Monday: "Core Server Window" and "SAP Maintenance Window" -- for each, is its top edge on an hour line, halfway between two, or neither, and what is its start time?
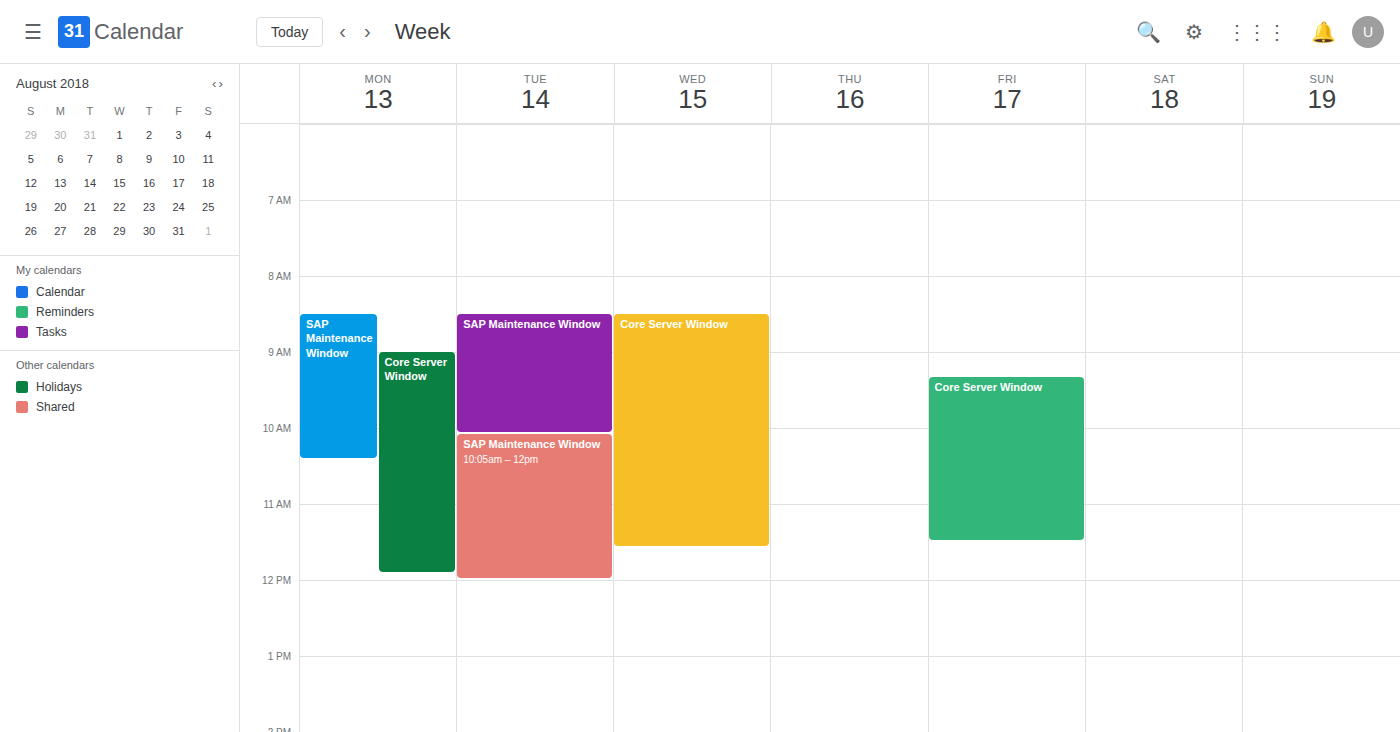
"Core Server Window": 9:00 AM, exactly on the 9 AM line. "SAP Maintenance Window": 8:30 AM, halfway between the 8 AM and 9 AM lines.